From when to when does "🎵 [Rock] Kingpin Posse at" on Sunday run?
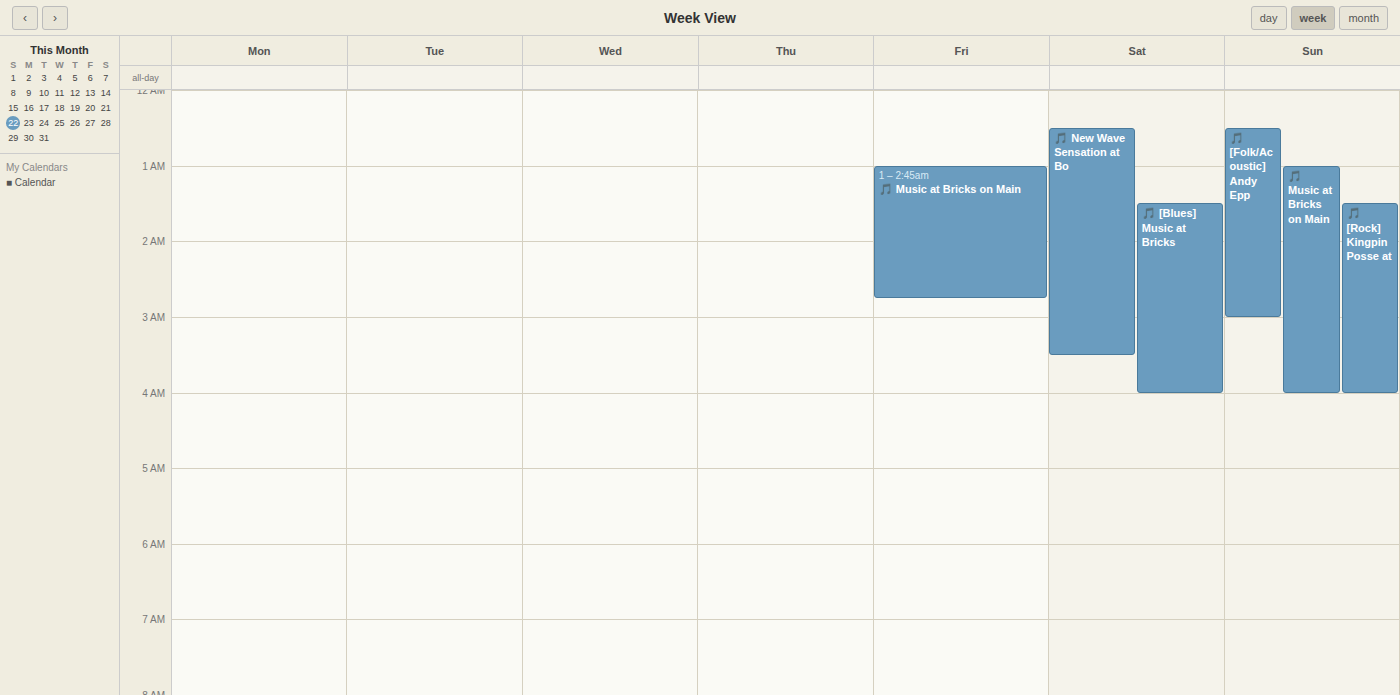
1:30 AM to 4:00 AM